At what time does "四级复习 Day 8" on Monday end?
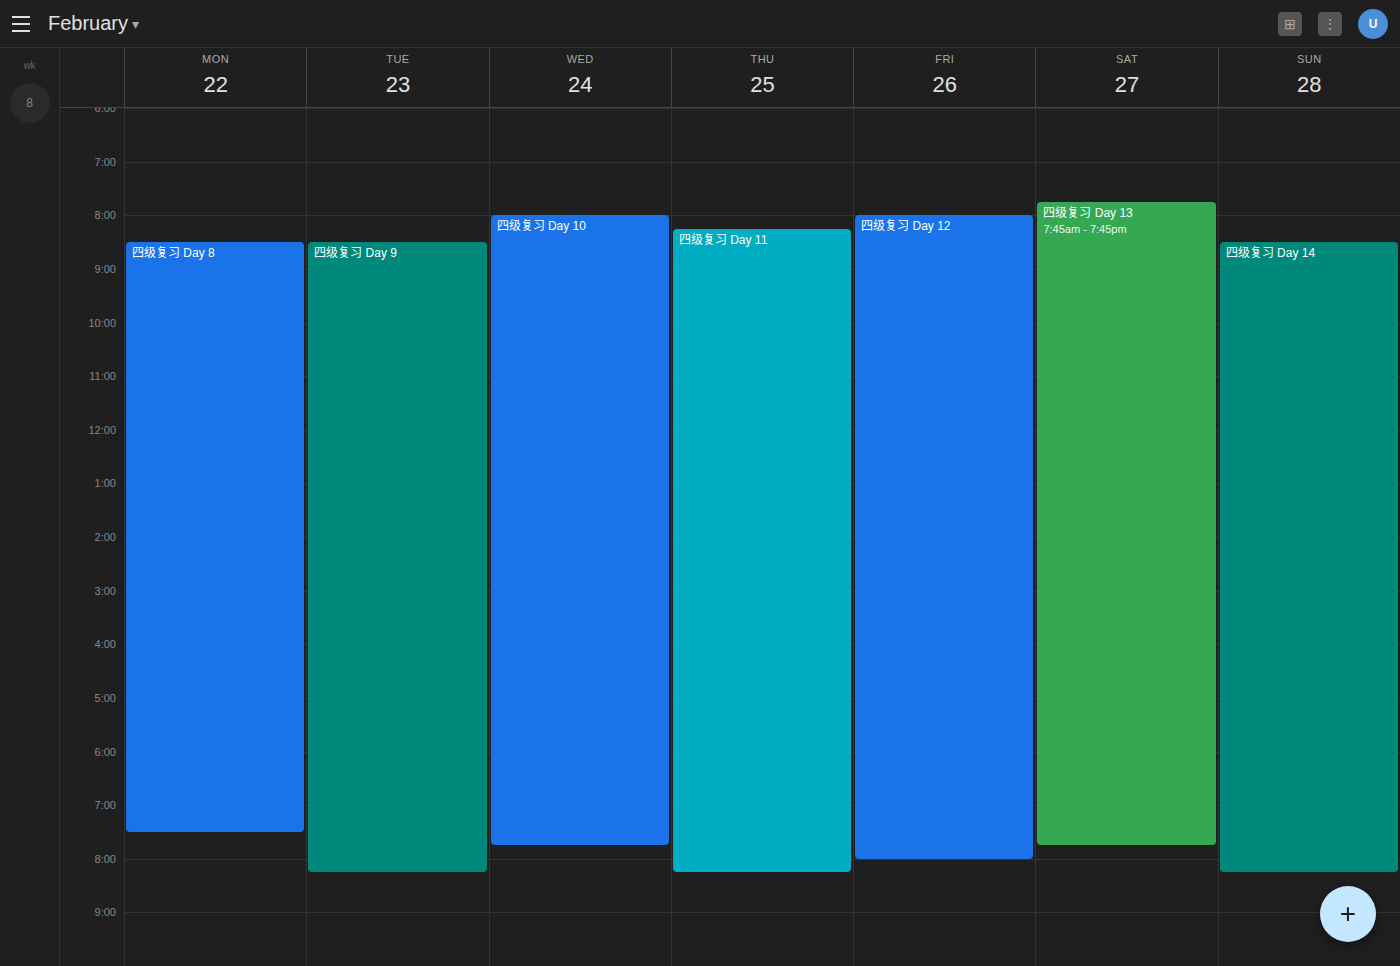
19:30